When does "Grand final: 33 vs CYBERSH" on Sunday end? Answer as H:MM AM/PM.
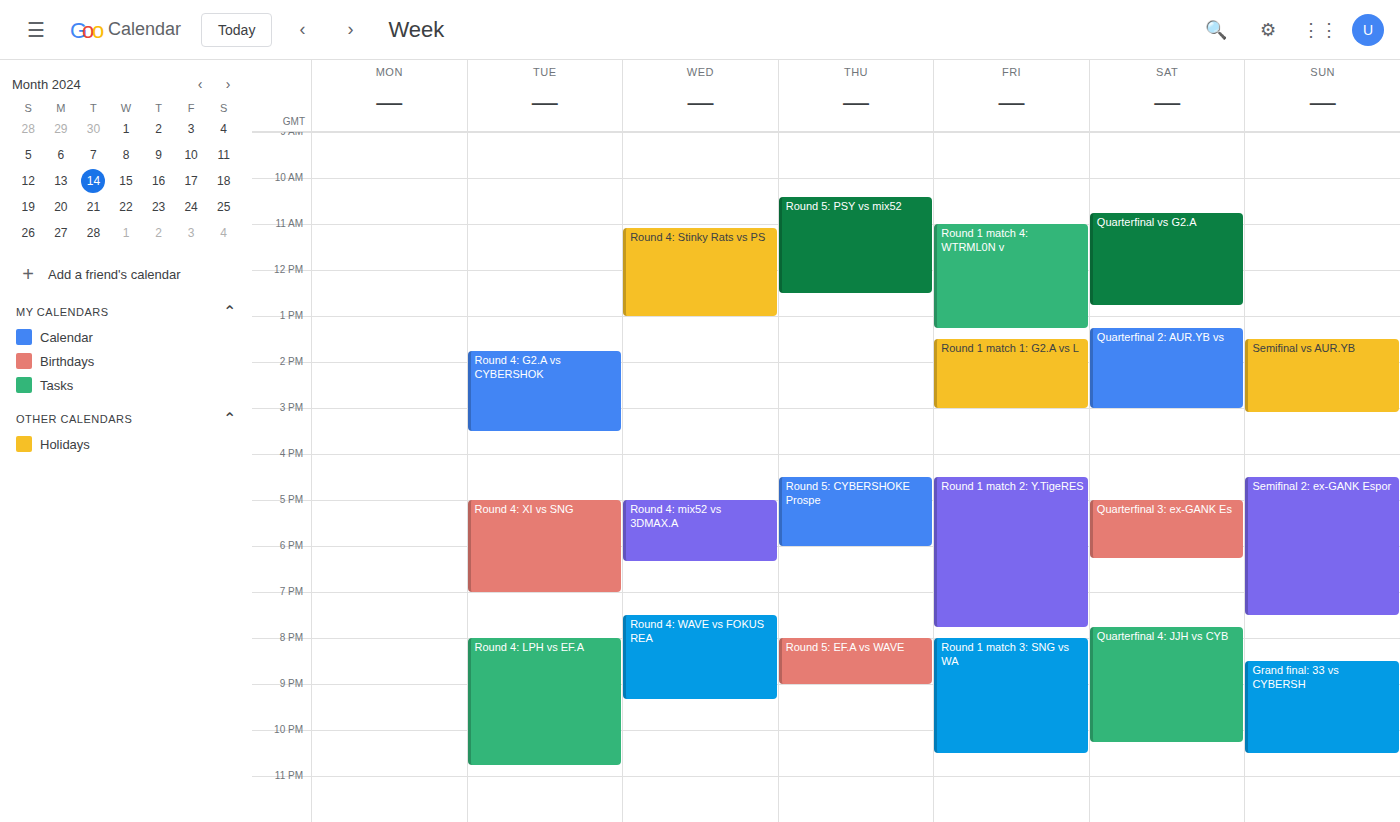
10:30 PM